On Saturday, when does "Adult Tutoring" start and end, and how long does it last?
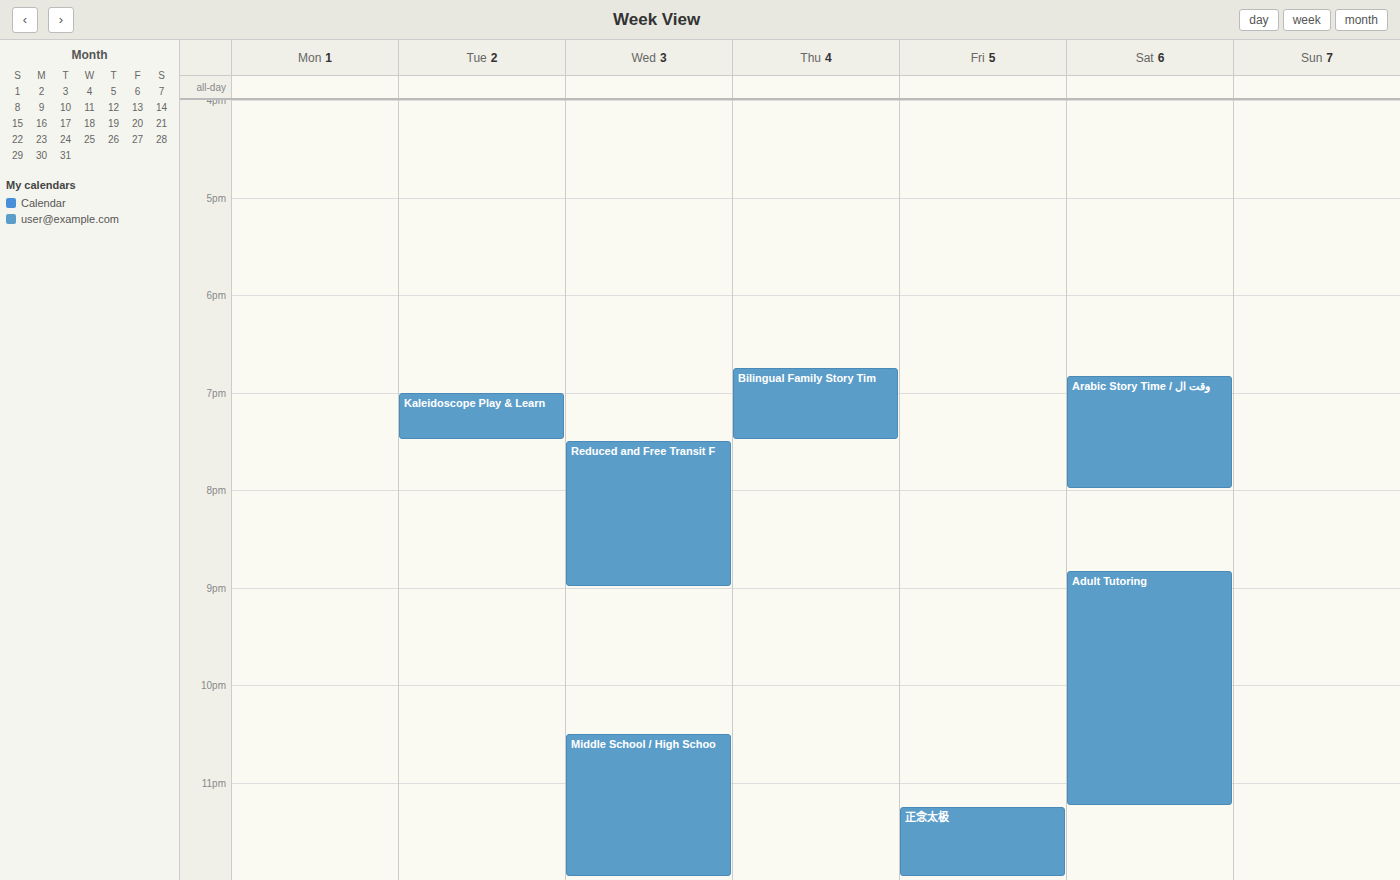
8:50 PM to 11:15 PM, 2 hours 25 minutes